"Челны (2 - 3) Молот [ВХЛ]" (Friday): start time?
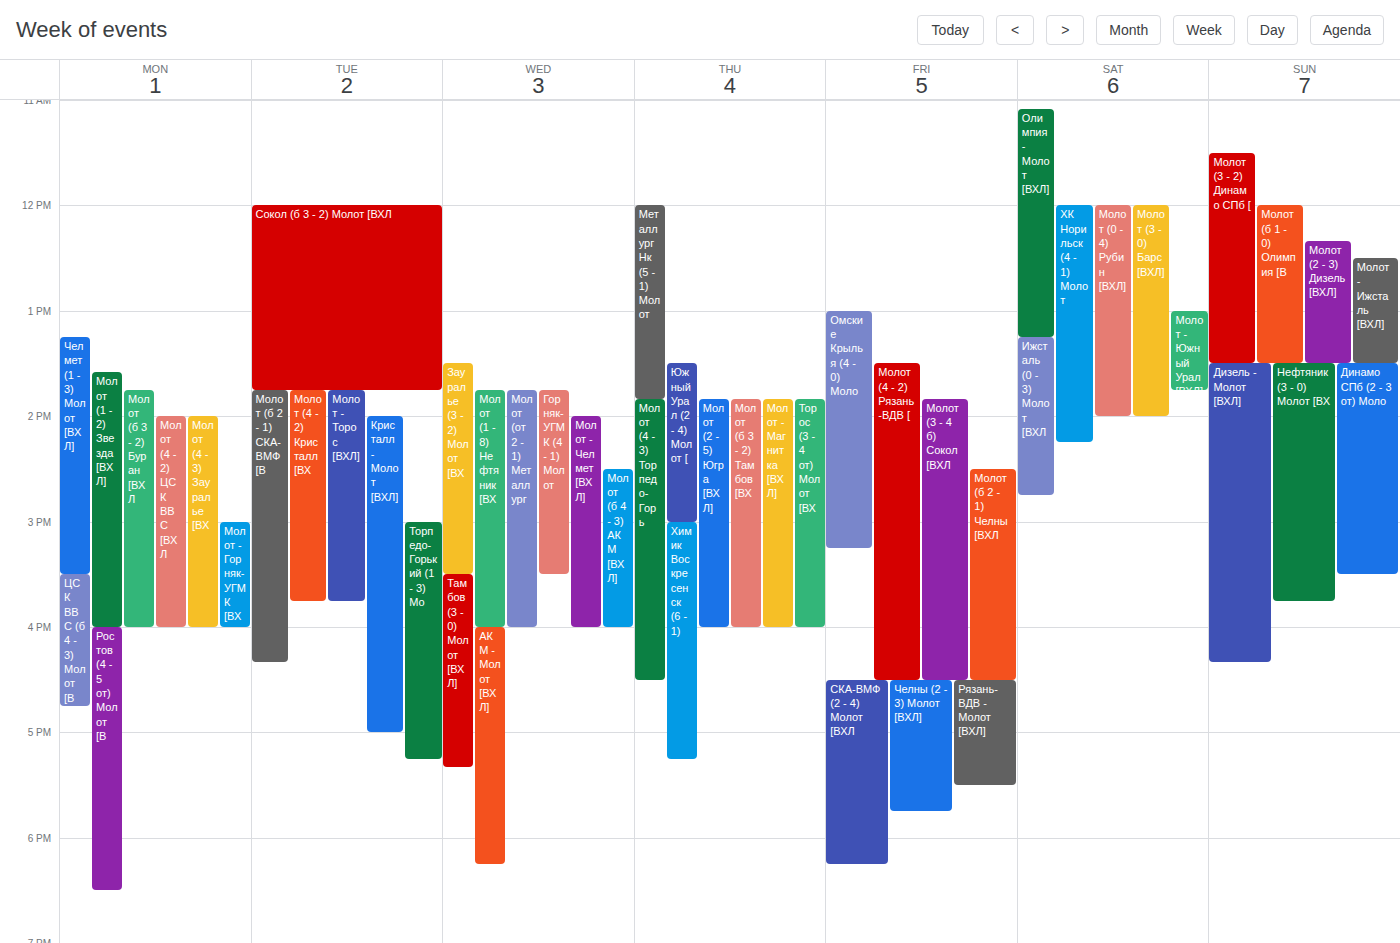
4:30 PM